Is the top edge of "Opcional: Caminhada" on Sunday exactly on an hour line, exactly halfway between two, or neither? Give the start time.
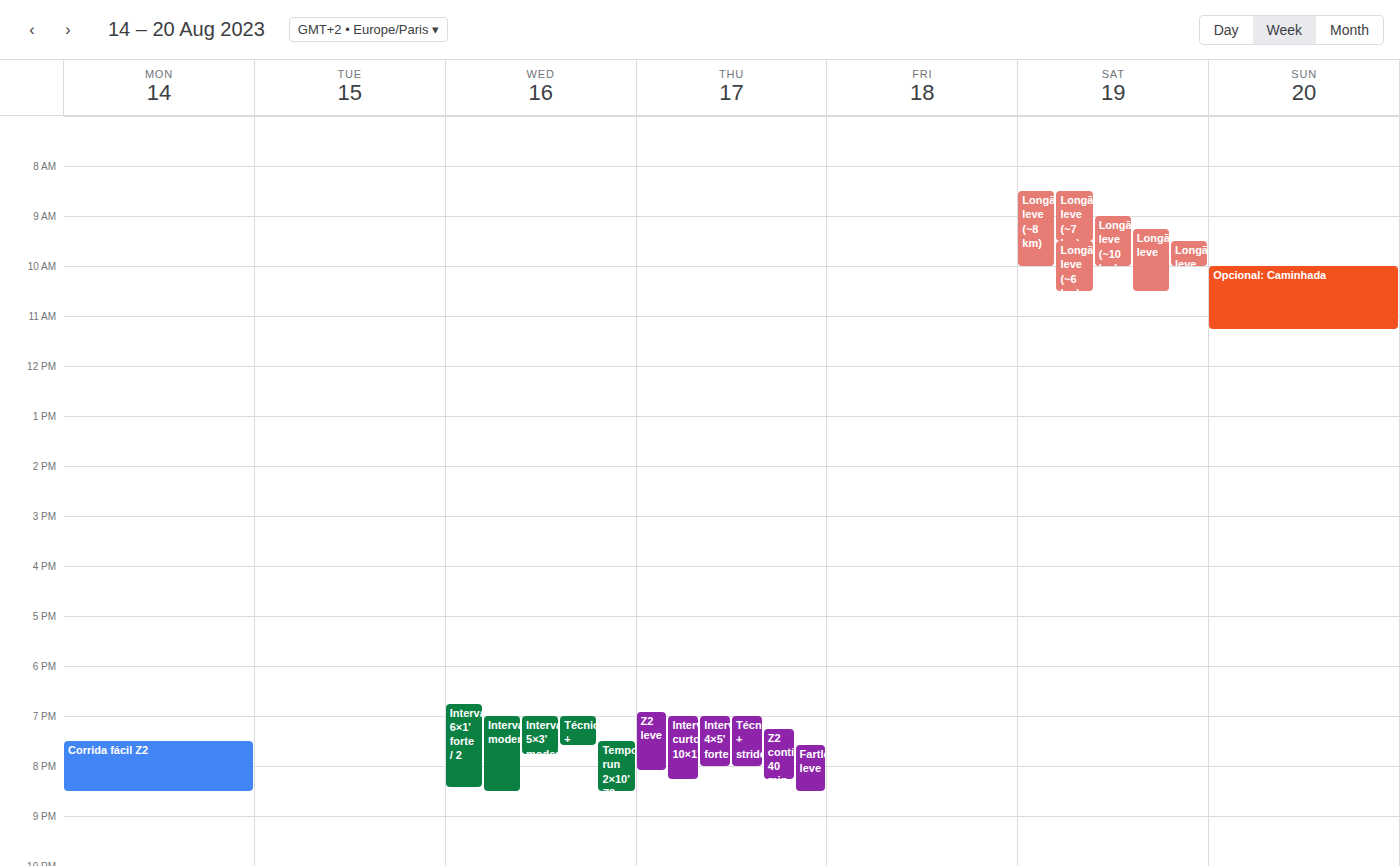
10:00 AM -- exactly on the 10 AM line.